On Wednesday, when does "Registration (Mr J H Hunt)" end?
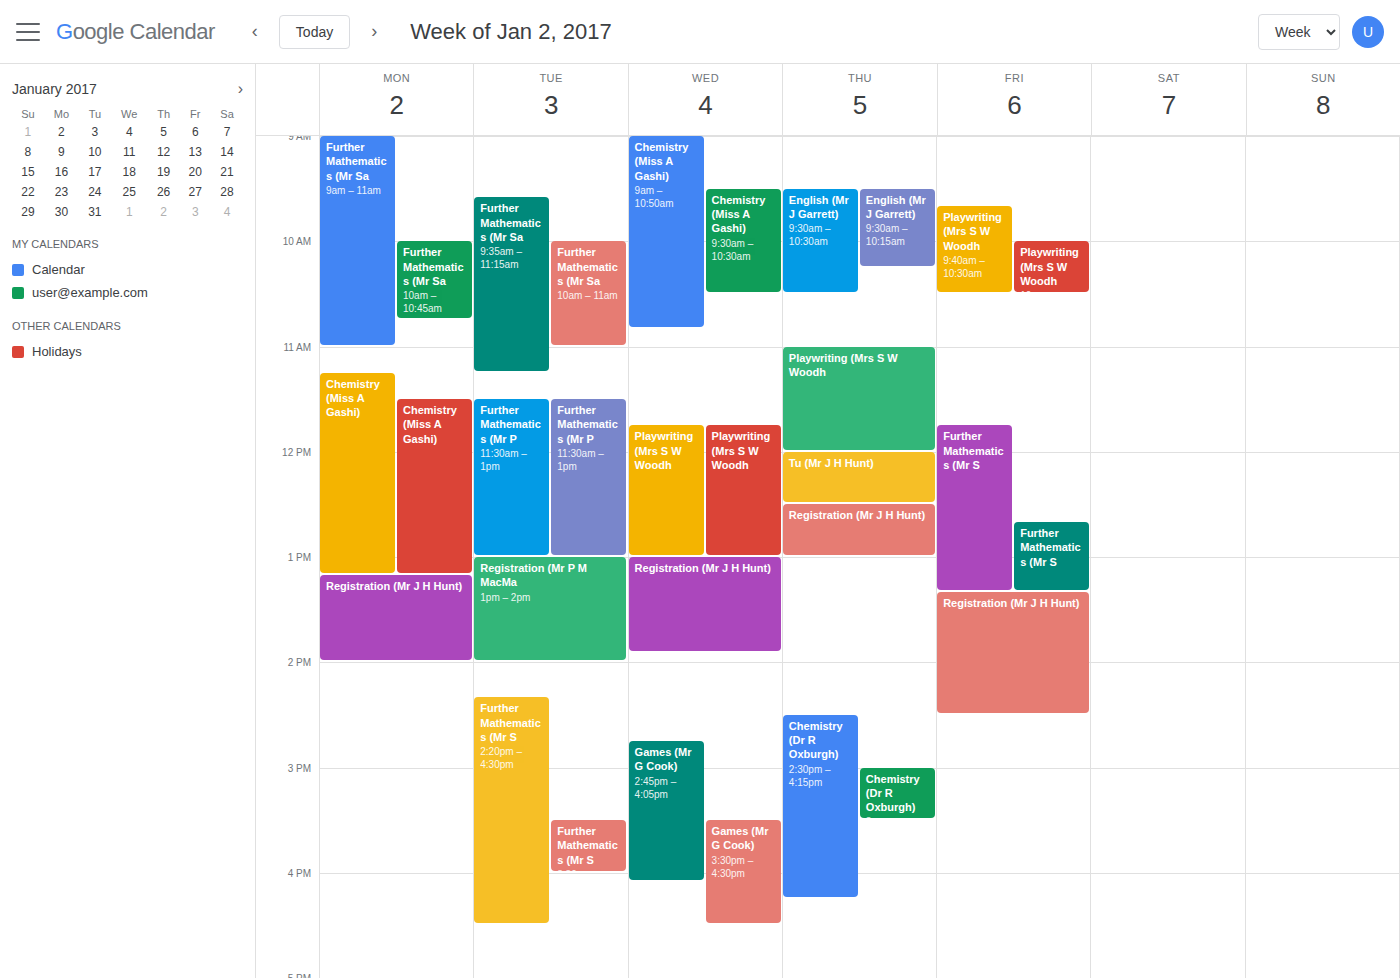
13:55